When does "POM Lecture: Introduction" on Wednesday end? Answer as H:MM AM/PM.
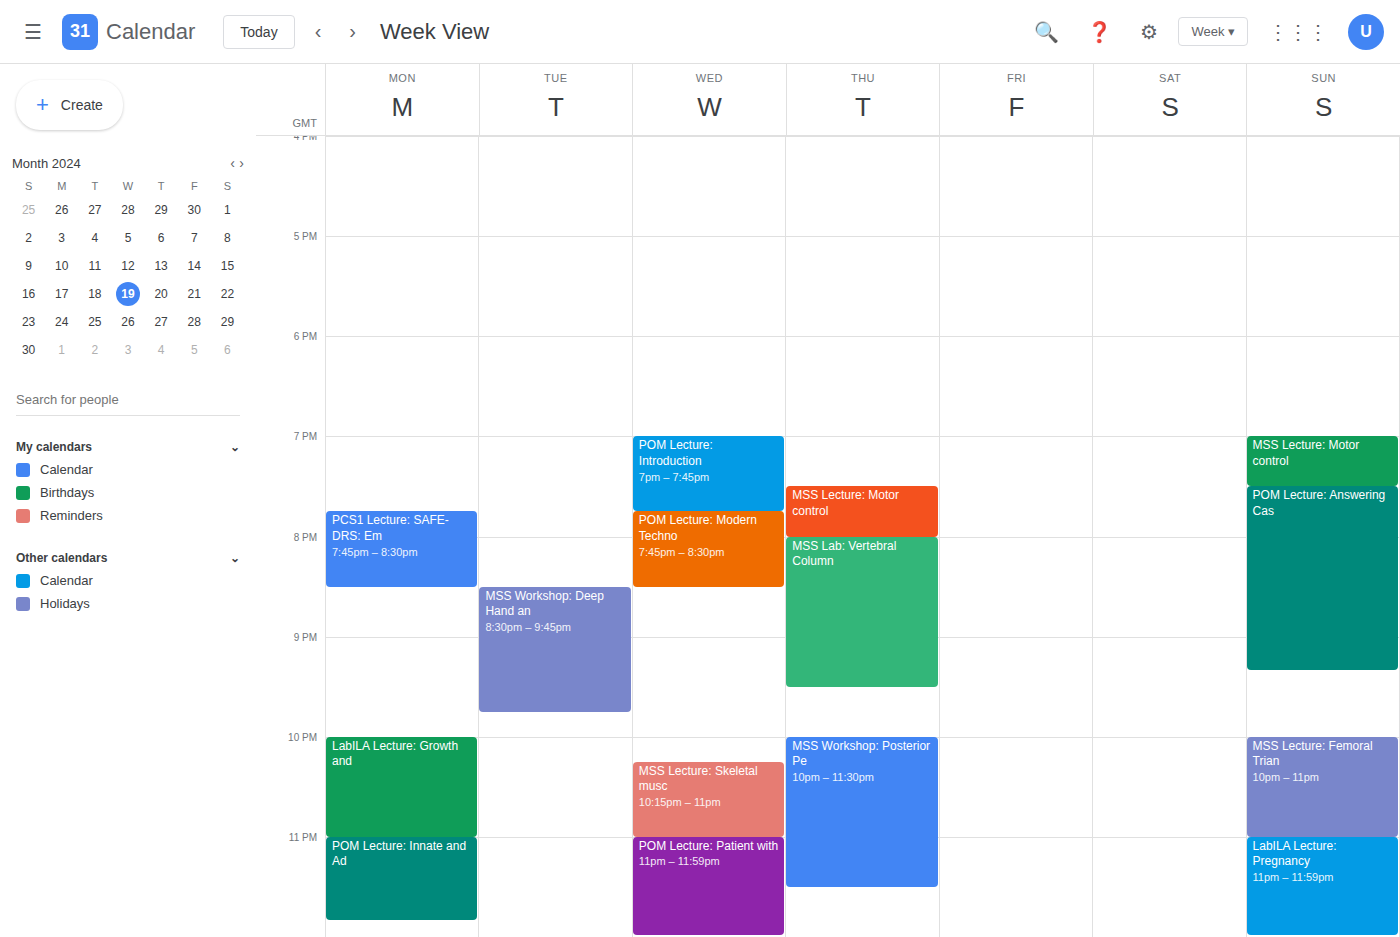
7:45 PM